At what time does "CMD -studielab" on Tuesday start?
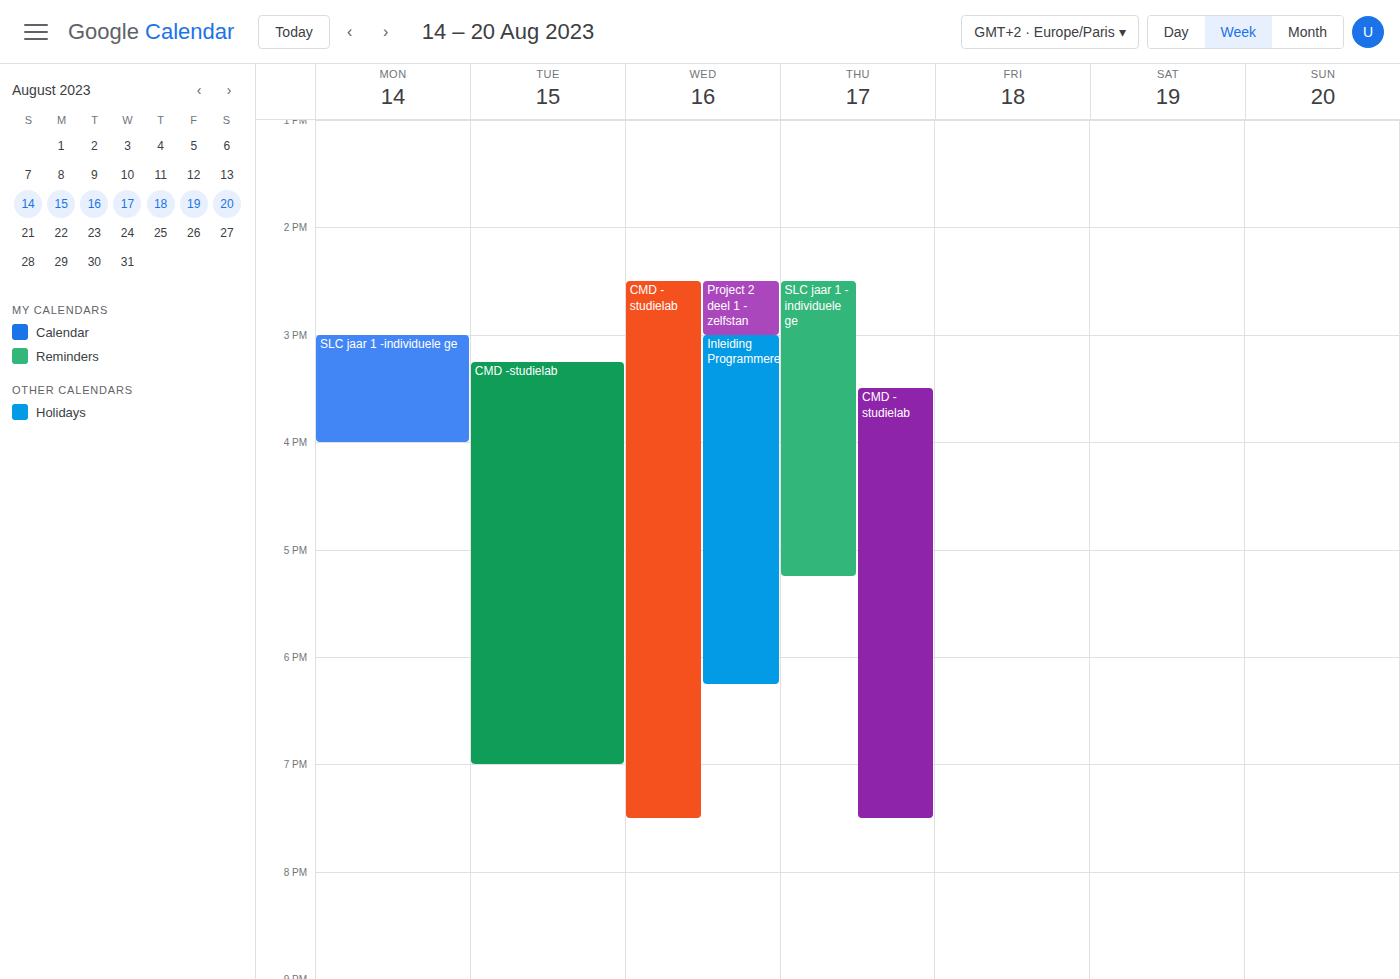
3:15 PM